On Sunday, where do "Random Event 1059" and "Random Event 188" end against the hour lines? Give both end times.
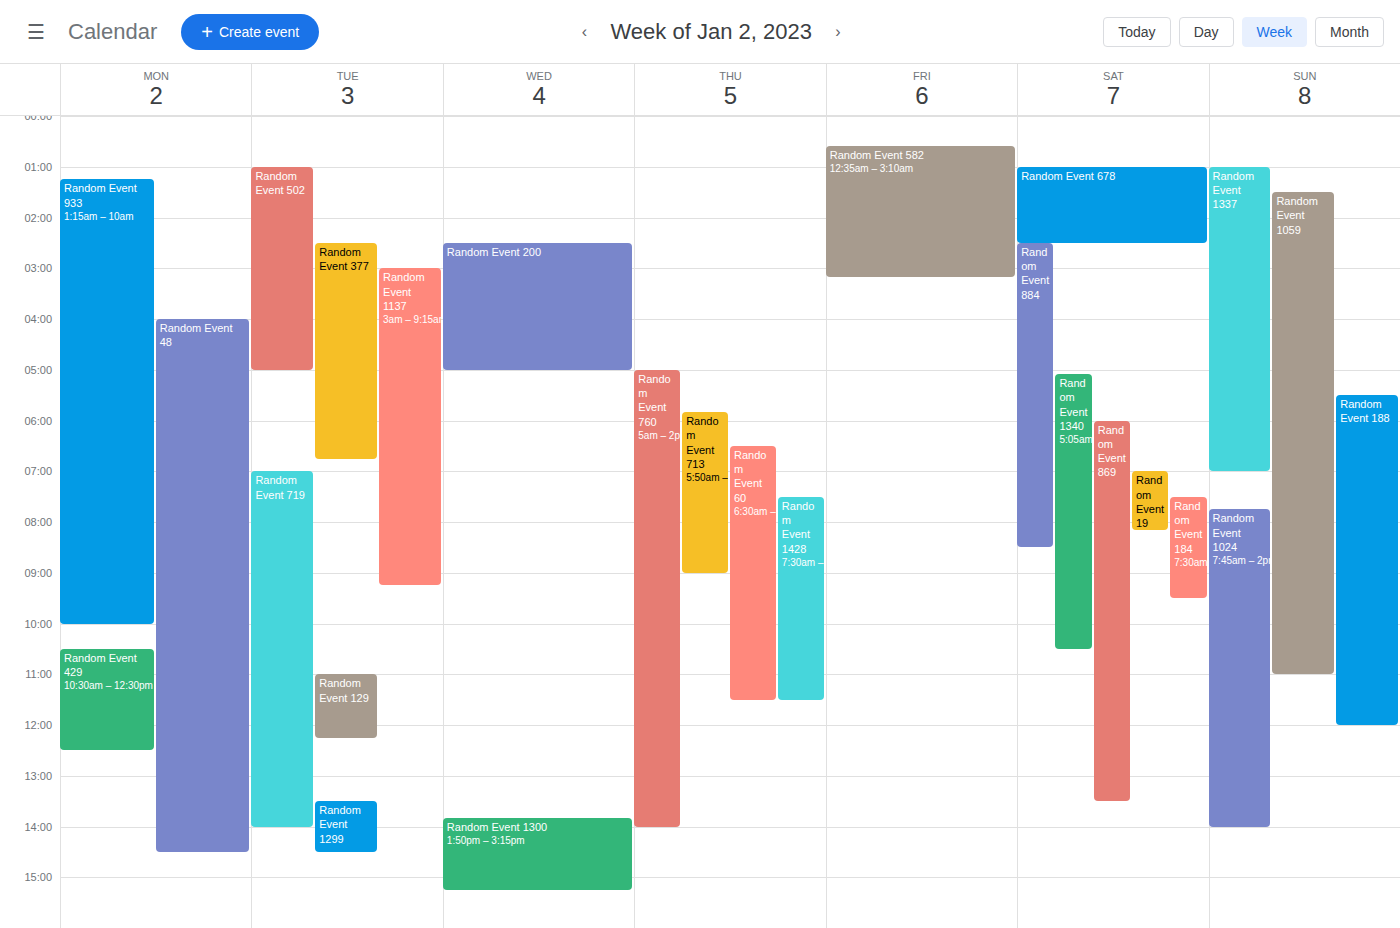
"Random Event 1059": 11:00 AM, exactly on the 11 AM line. "Random Event 188": 12:00 PM, exactly on the 12 PM line.